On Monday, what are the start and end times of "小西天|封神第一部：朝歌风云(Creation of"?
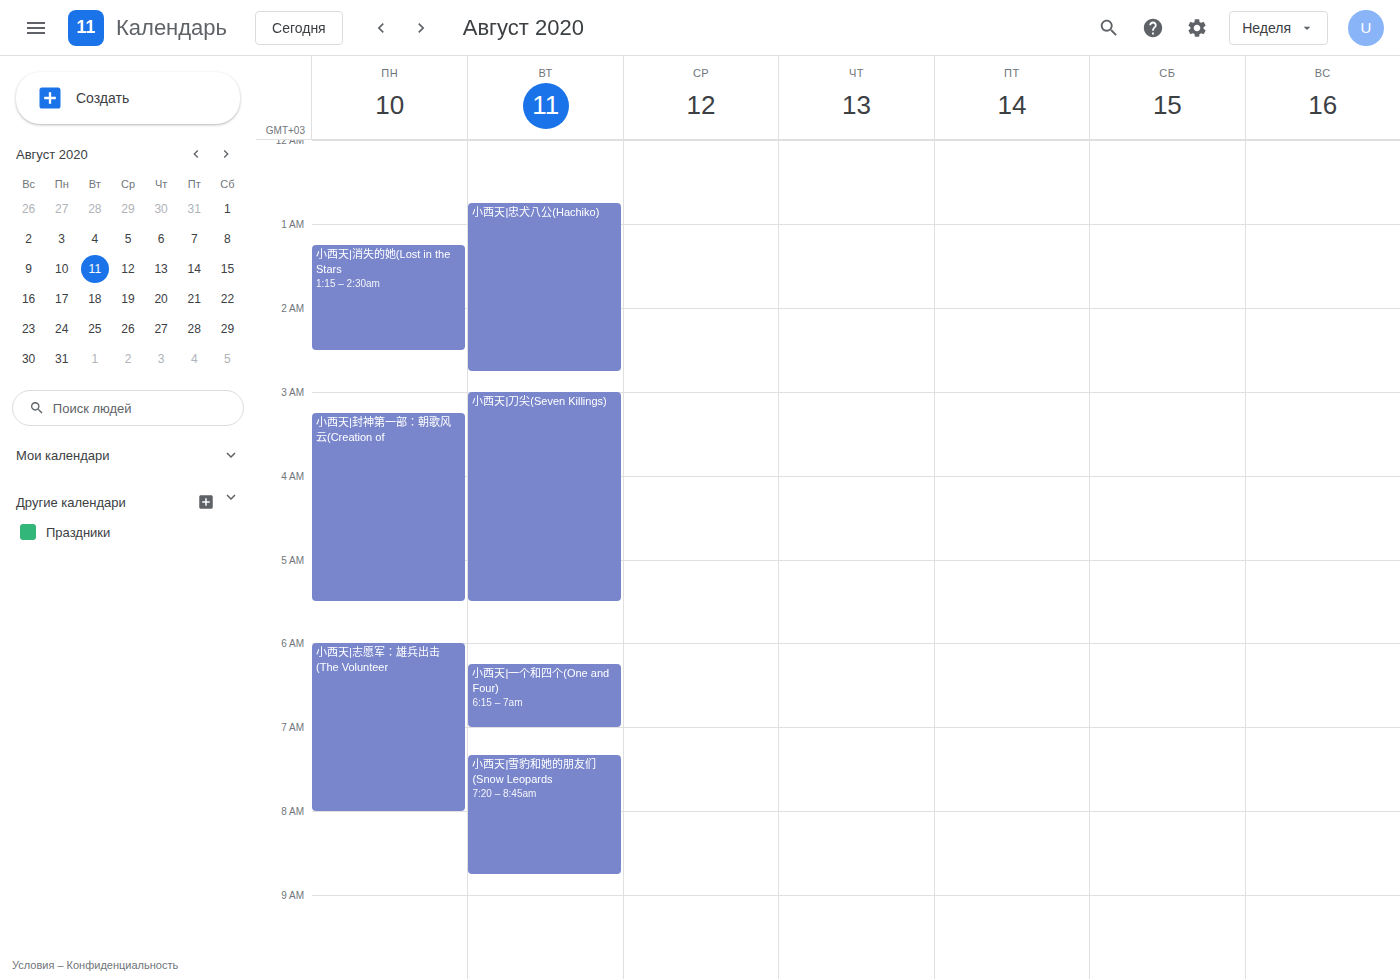
3:15 AM to 5:30 AM